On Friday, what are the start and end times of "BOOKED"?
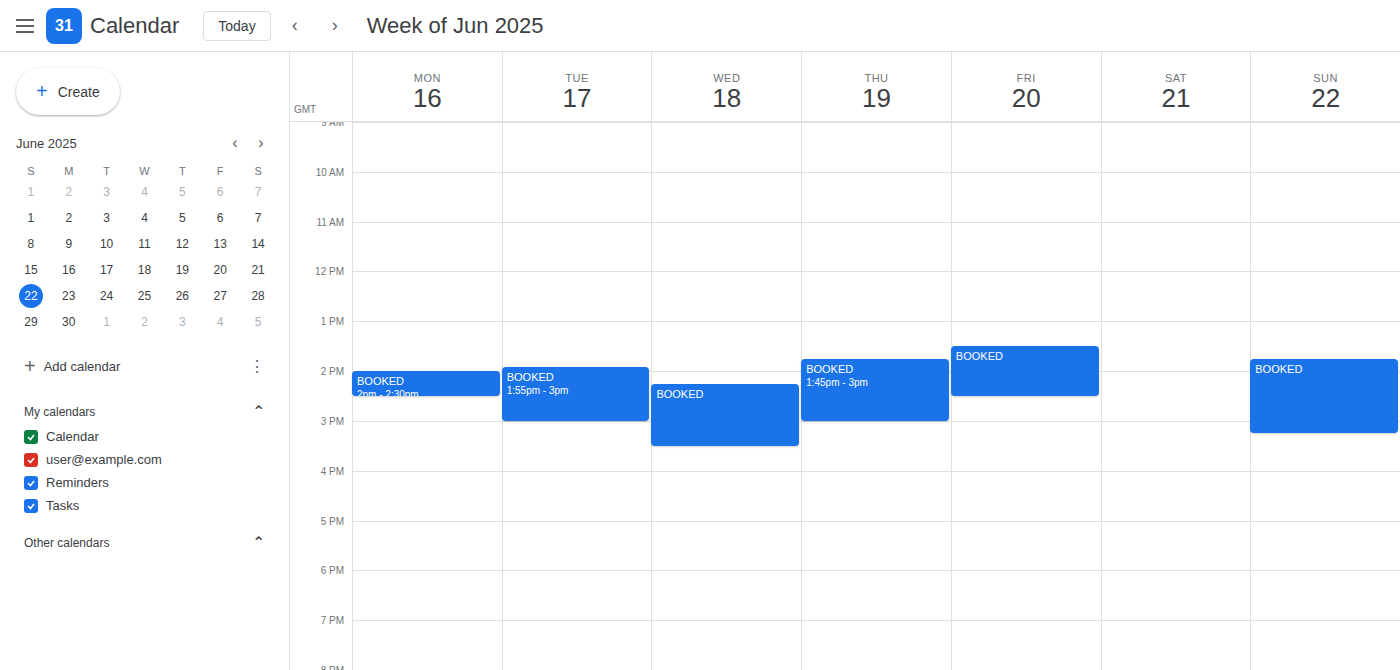
1:30 PM to 2:30 PM